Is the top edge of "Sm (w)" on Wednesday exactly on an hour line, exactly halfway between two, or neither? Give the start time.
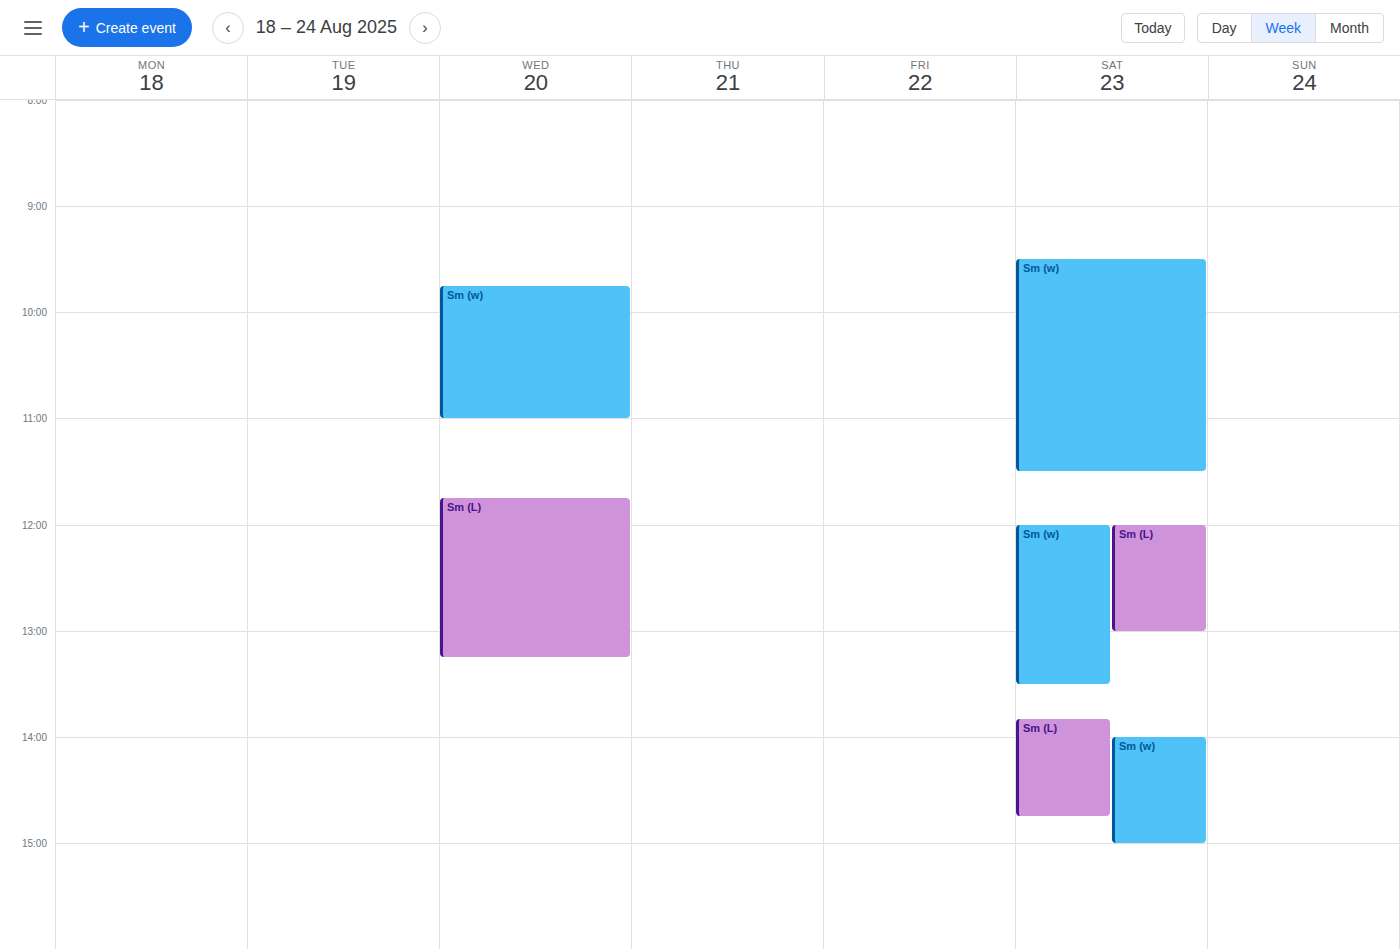
9:45 AM -- neither: three quarters of the way from the 9 AM line to the 10 AM line.